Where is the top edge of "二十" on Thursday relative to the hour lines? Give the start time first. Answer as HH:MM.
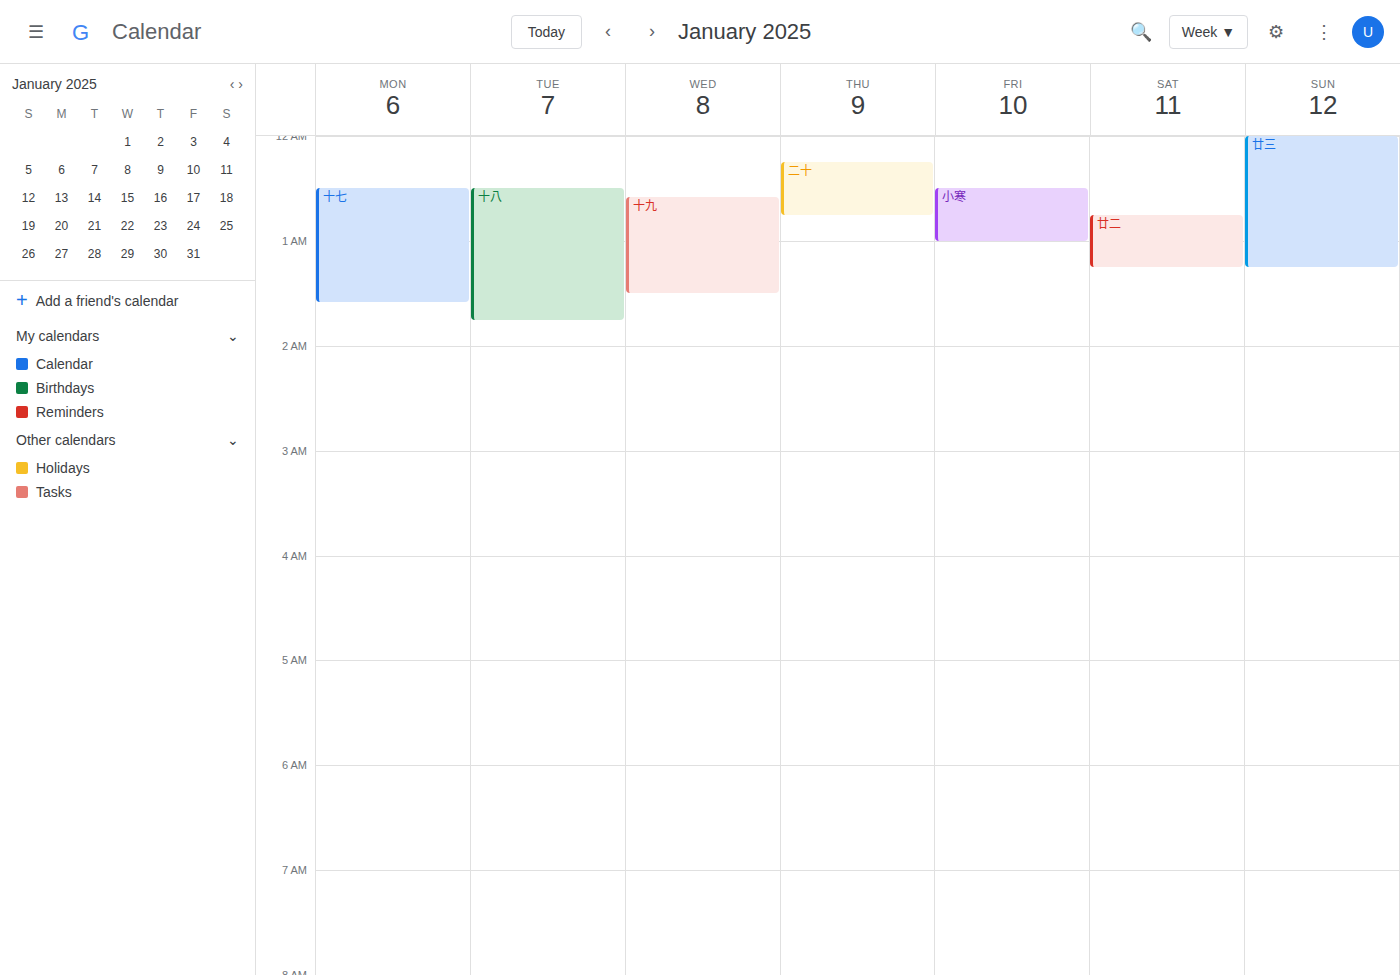
00:15 -- neither: a quarter of the way from the 00:00 line to the 01:00 line.